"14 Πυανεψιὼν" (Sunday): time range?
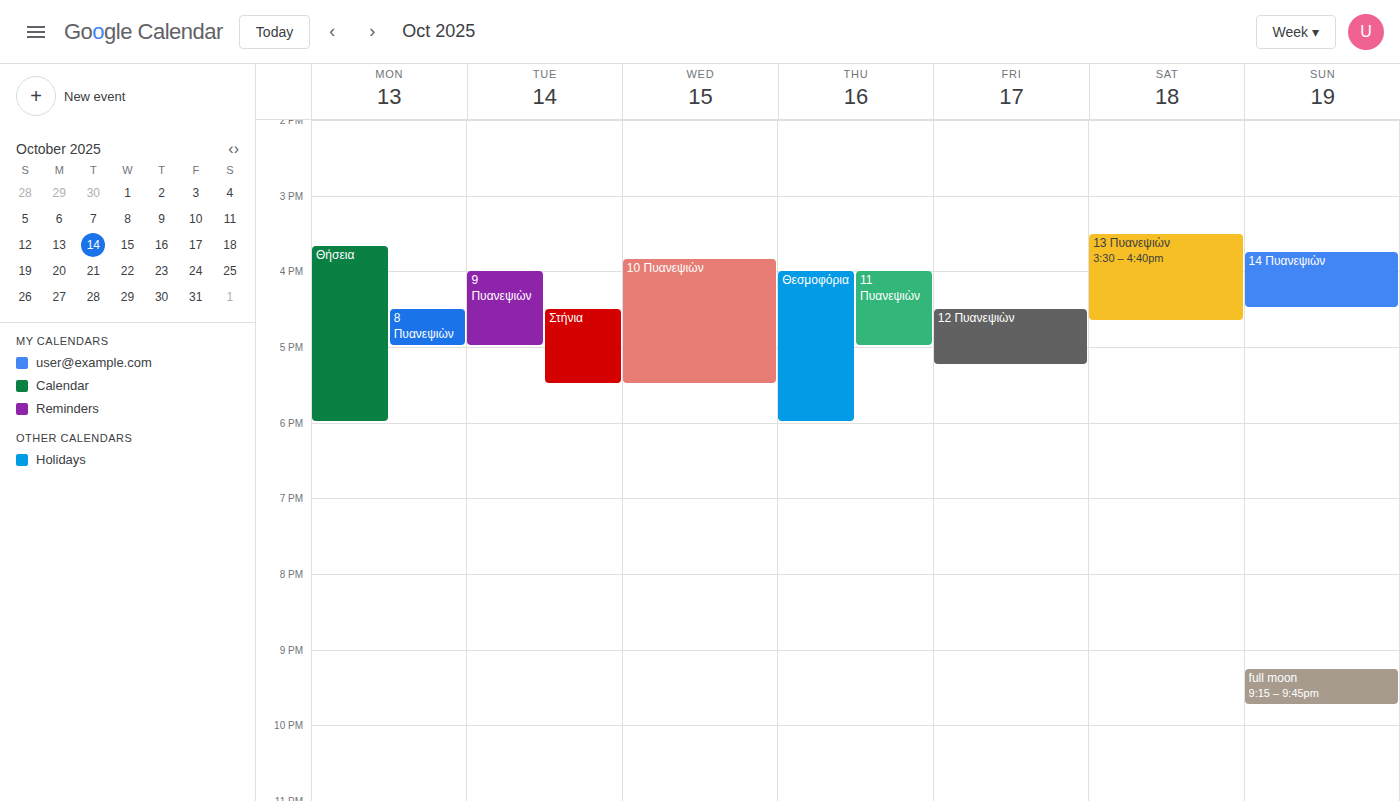
3:45 PM to 4:30 PM